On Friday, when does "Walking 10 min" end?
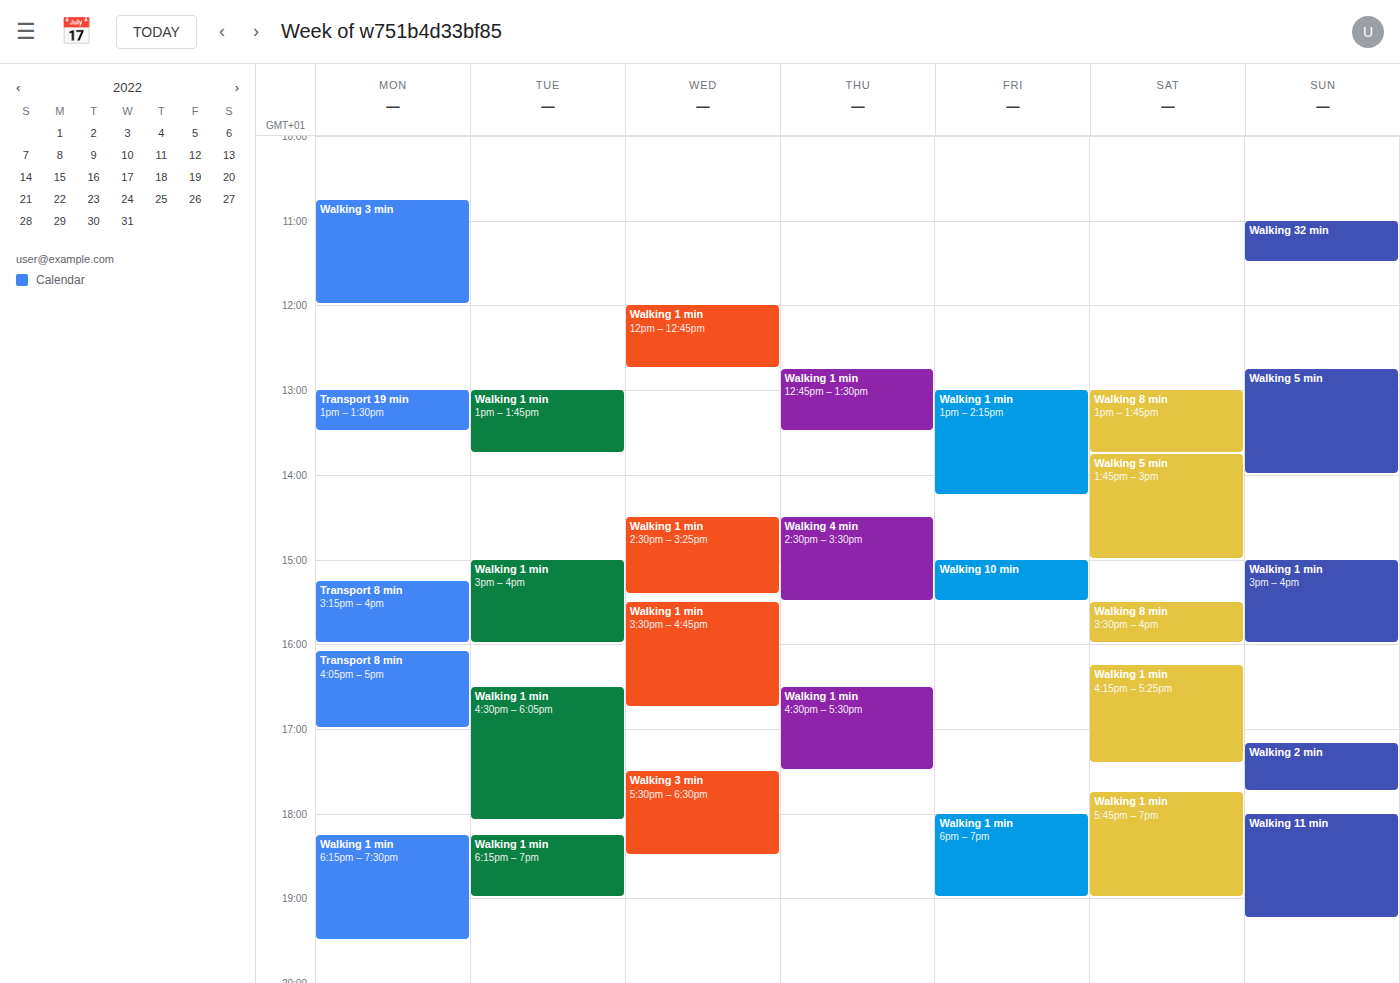
3:30 PM